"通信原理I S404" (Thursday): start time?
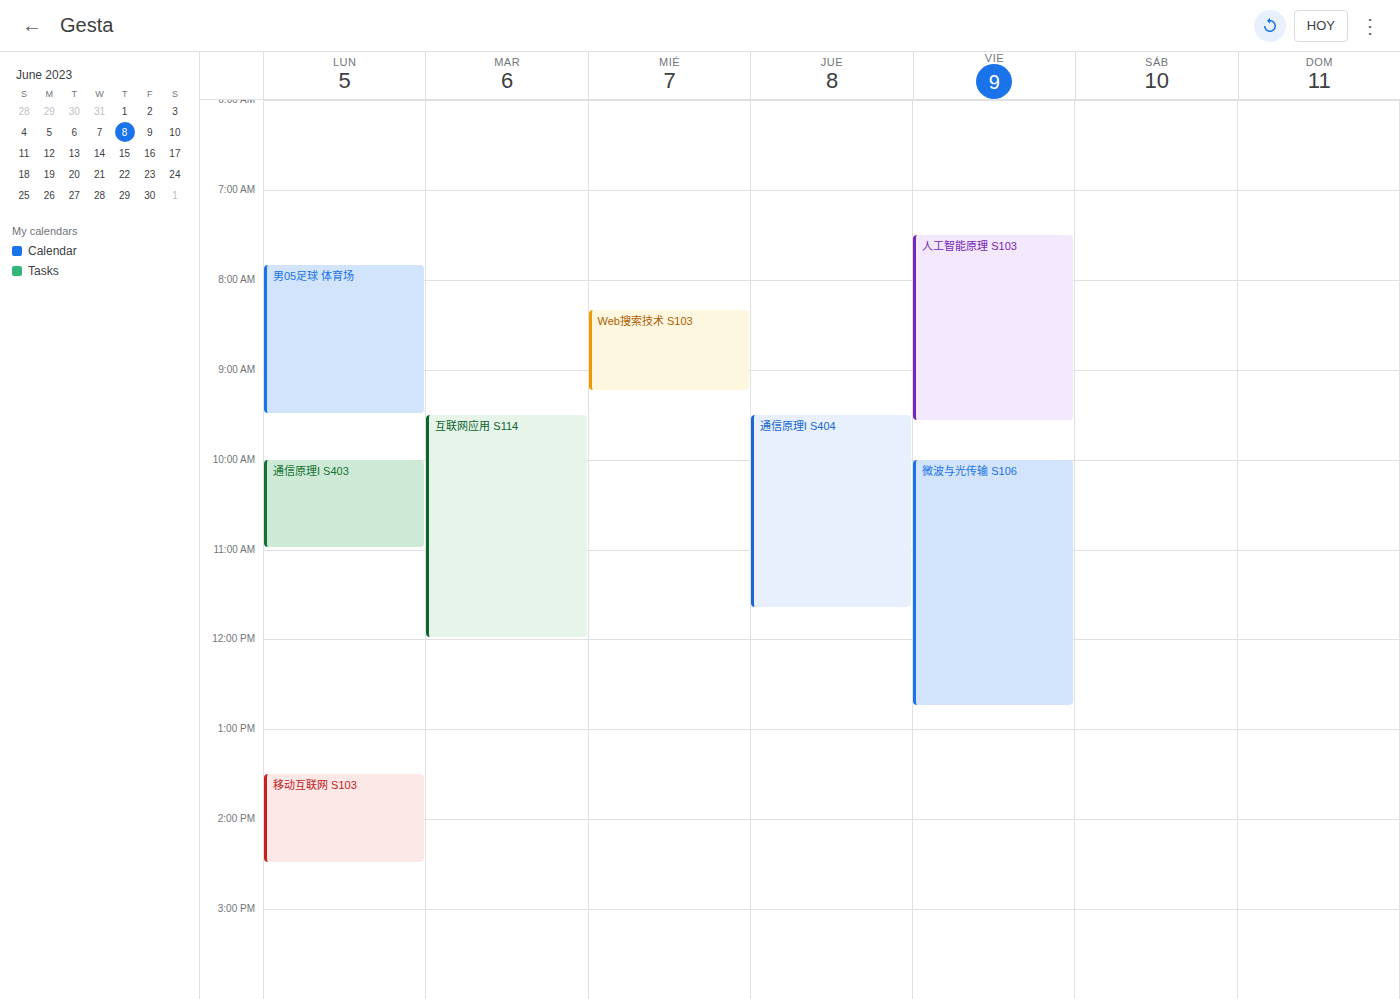
9:30 AM